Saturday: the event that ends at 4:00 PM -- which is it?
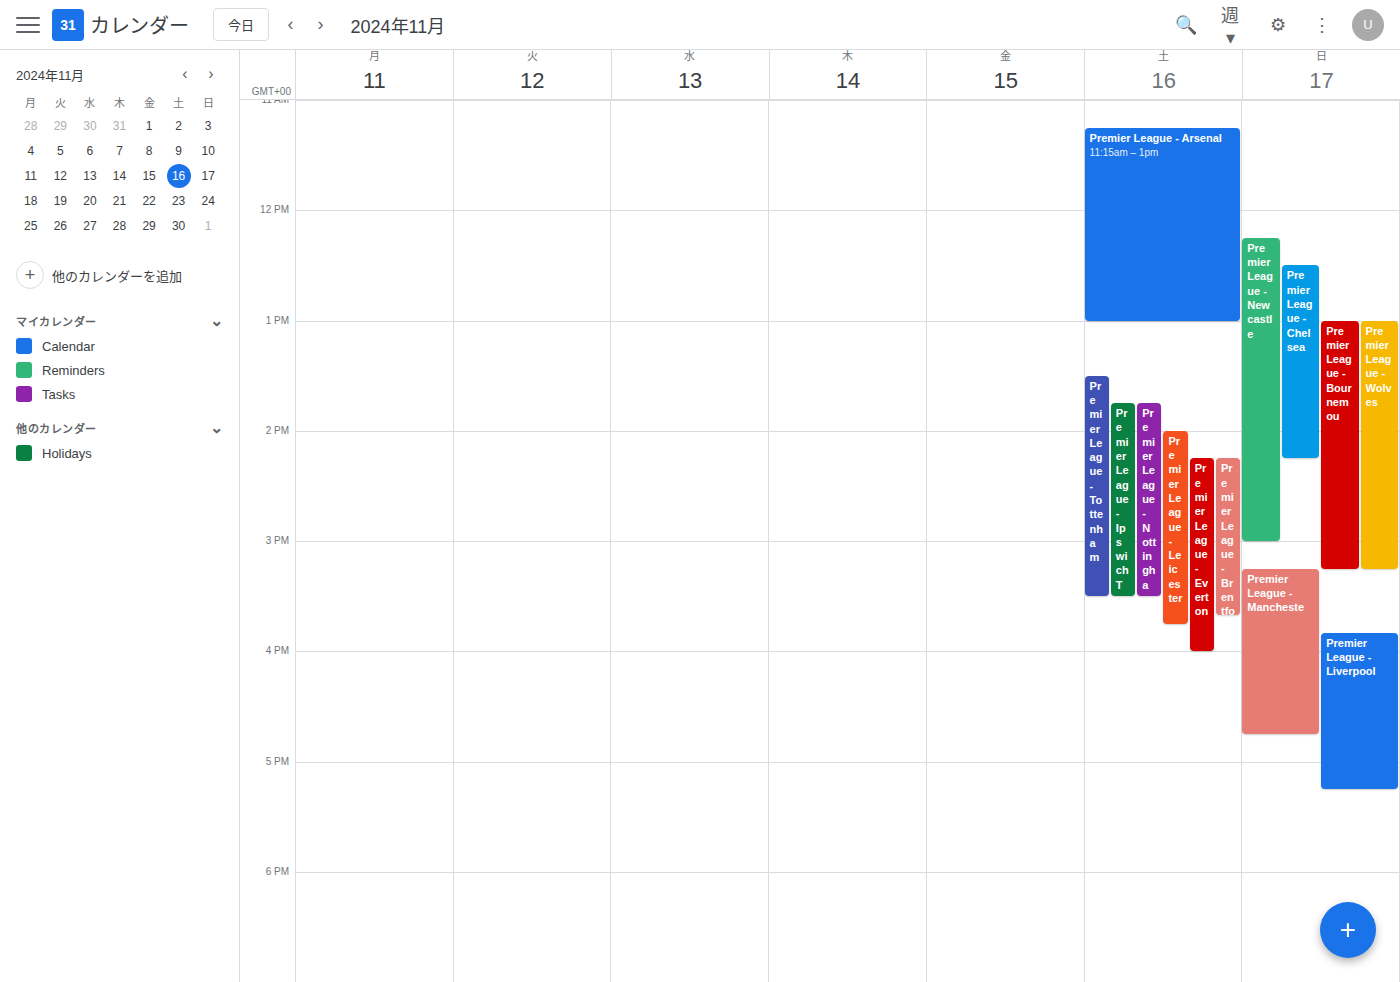
"Premier League - Everton"